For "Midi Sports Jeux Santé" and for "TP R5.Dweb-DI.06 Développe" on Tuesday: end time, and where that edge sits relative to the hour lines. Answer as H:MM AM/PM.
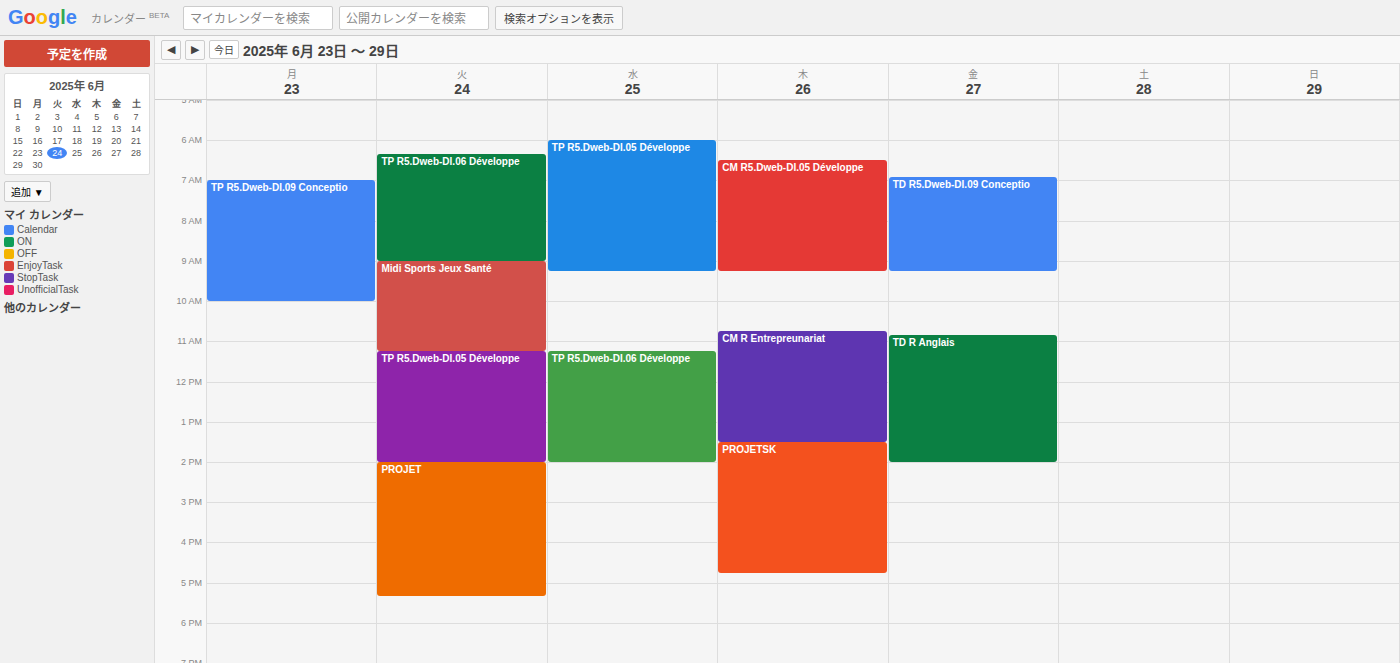
"Midi Sports Jeux Santé": 11:15 AM, neither: a quarter of the way from the 11 AM line to the 12 PM line. "TP R5.Dweb-DI.06 Développe": 9:00 AM, exactly on the 9 AM line.